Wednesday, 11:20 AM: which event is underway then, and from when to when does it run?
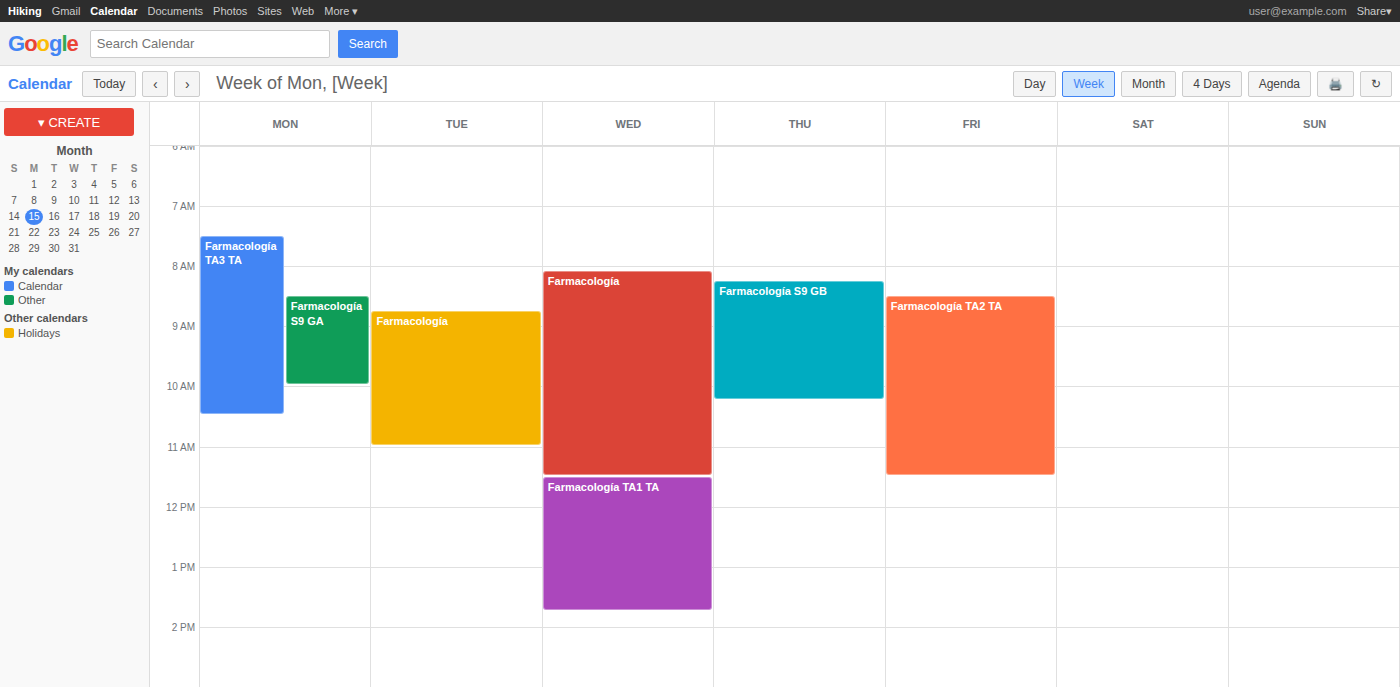
"Farmacología", 8:05 AM to 11:30 AM